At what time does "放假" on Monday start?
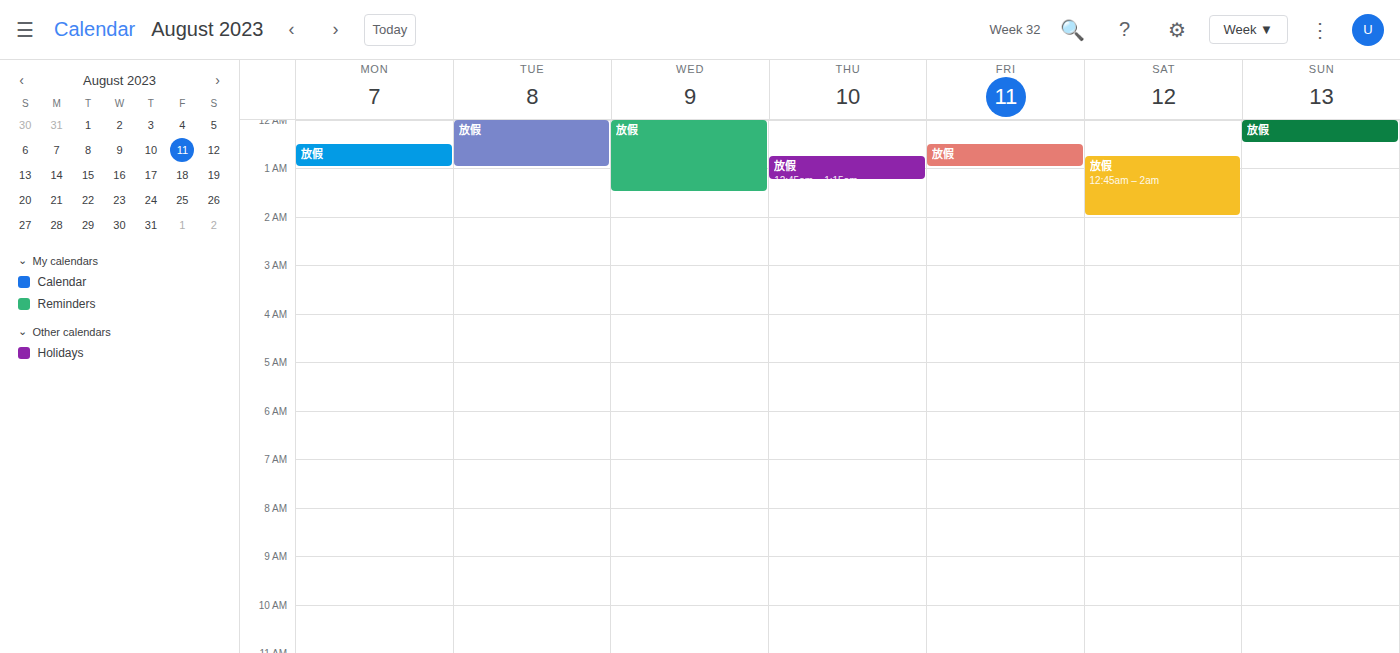
12:30 AM